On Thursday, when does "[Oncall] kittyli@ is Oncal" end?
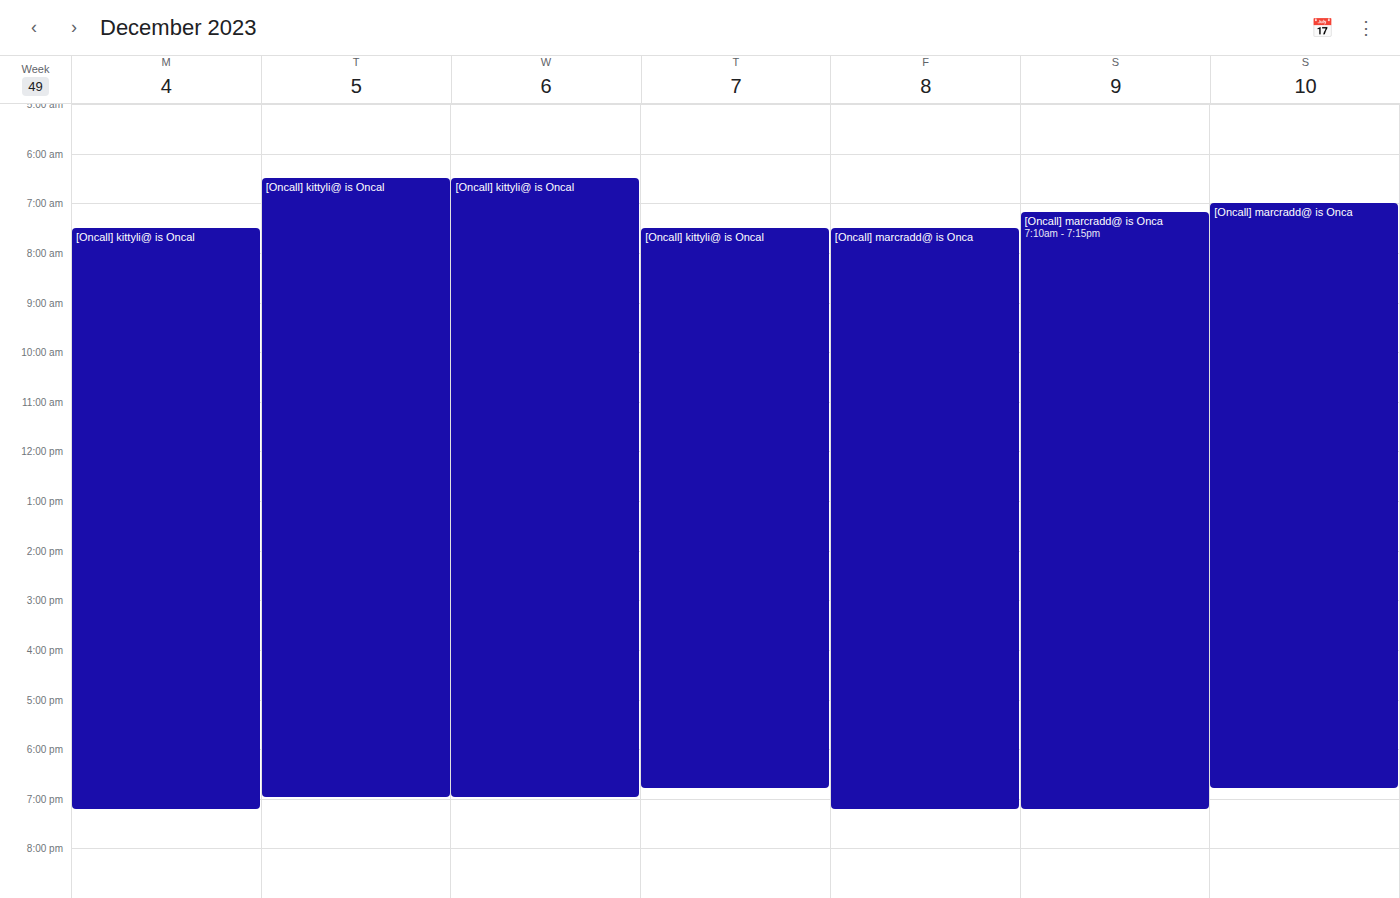
6:50 PM